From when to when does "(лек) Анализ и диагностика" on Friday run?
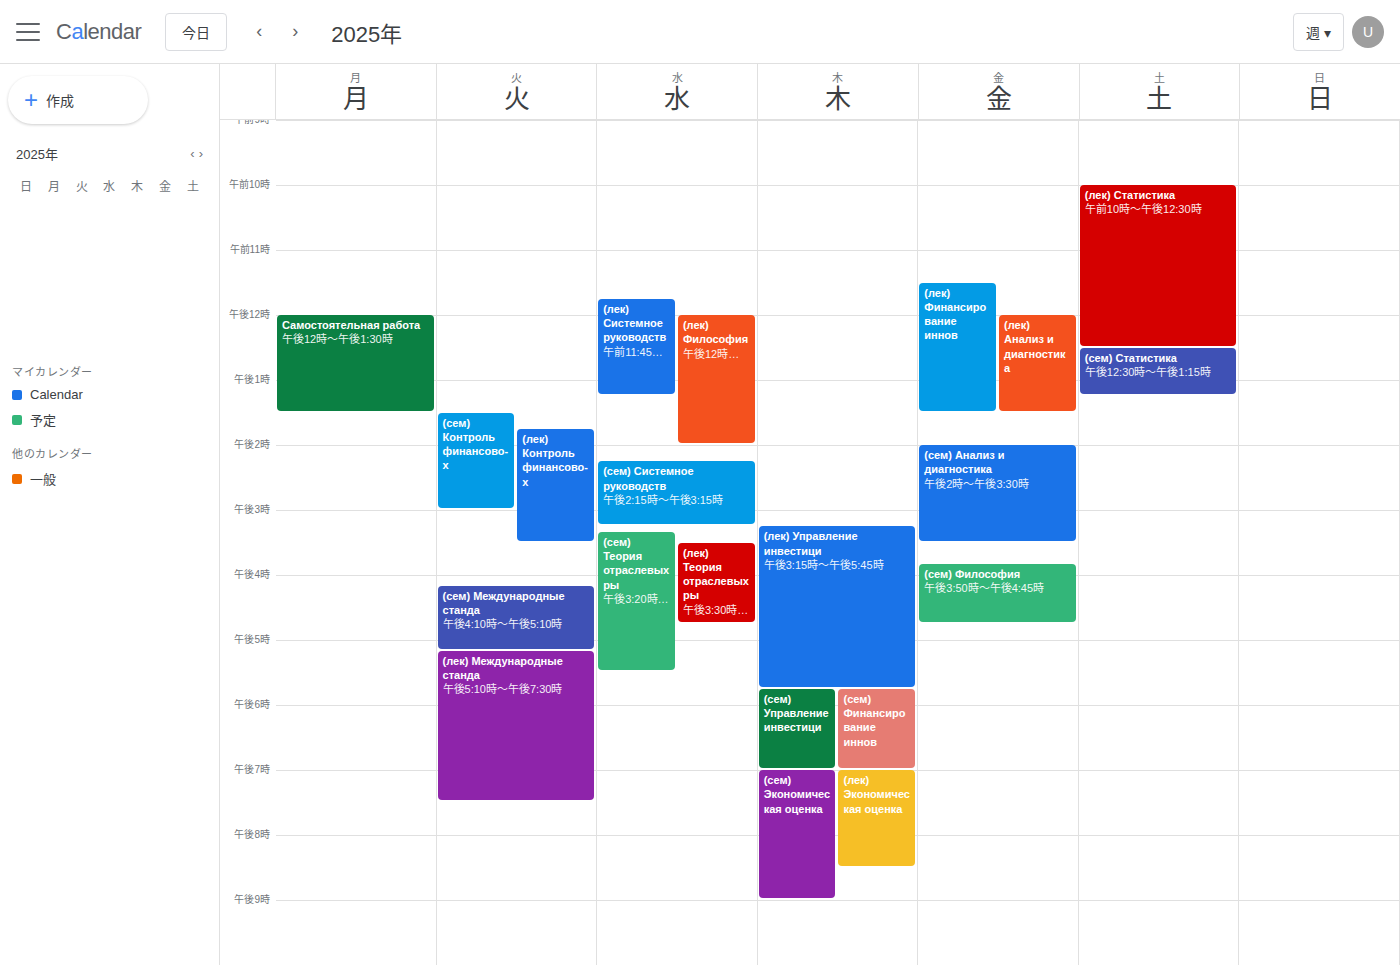
12:00 PM to 1:30 PM